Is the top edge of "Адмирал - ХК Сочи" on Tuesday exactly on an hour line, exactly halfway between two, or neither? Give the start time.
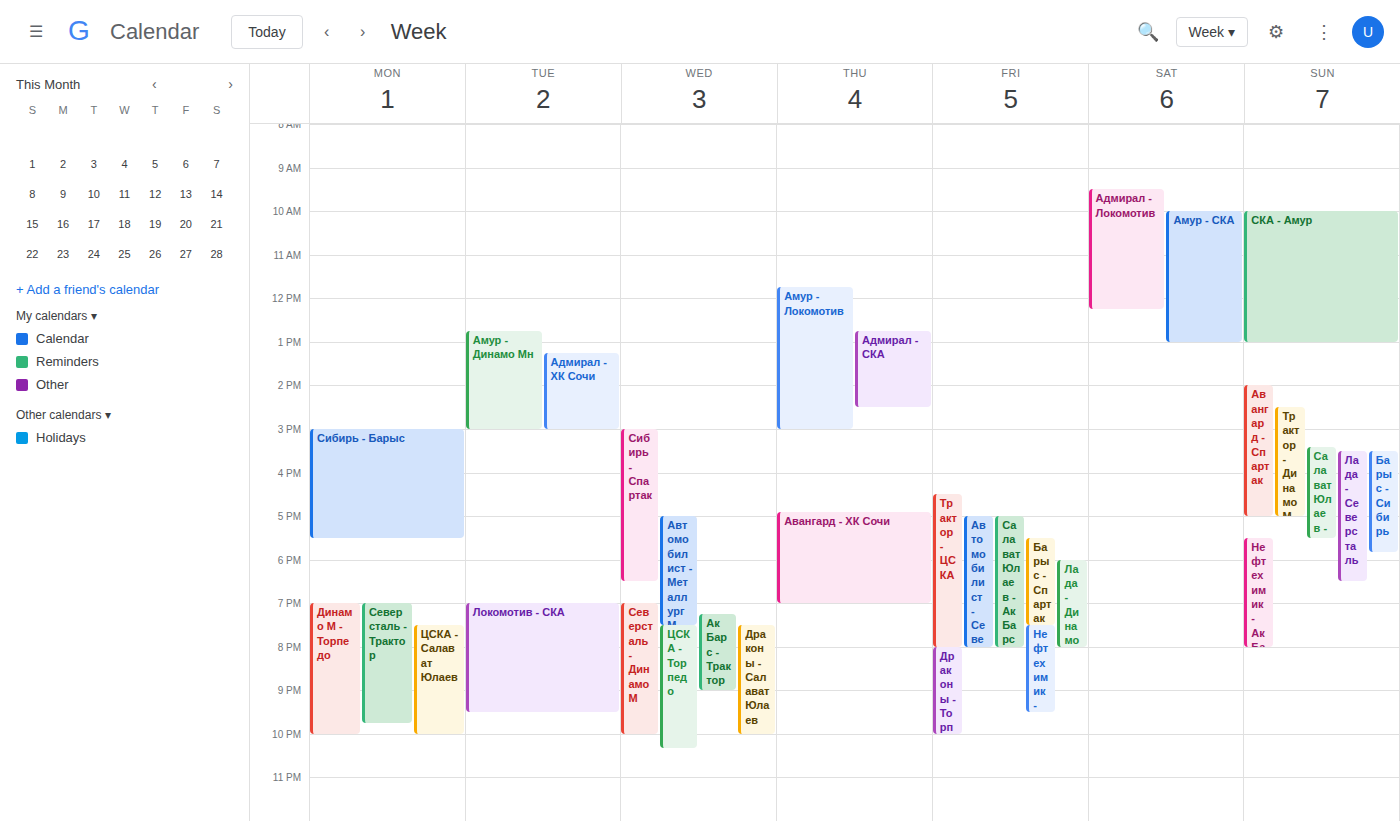
1:15 PM -- neither: a quarter of the way from the 1 PM line to the 2 PM line.